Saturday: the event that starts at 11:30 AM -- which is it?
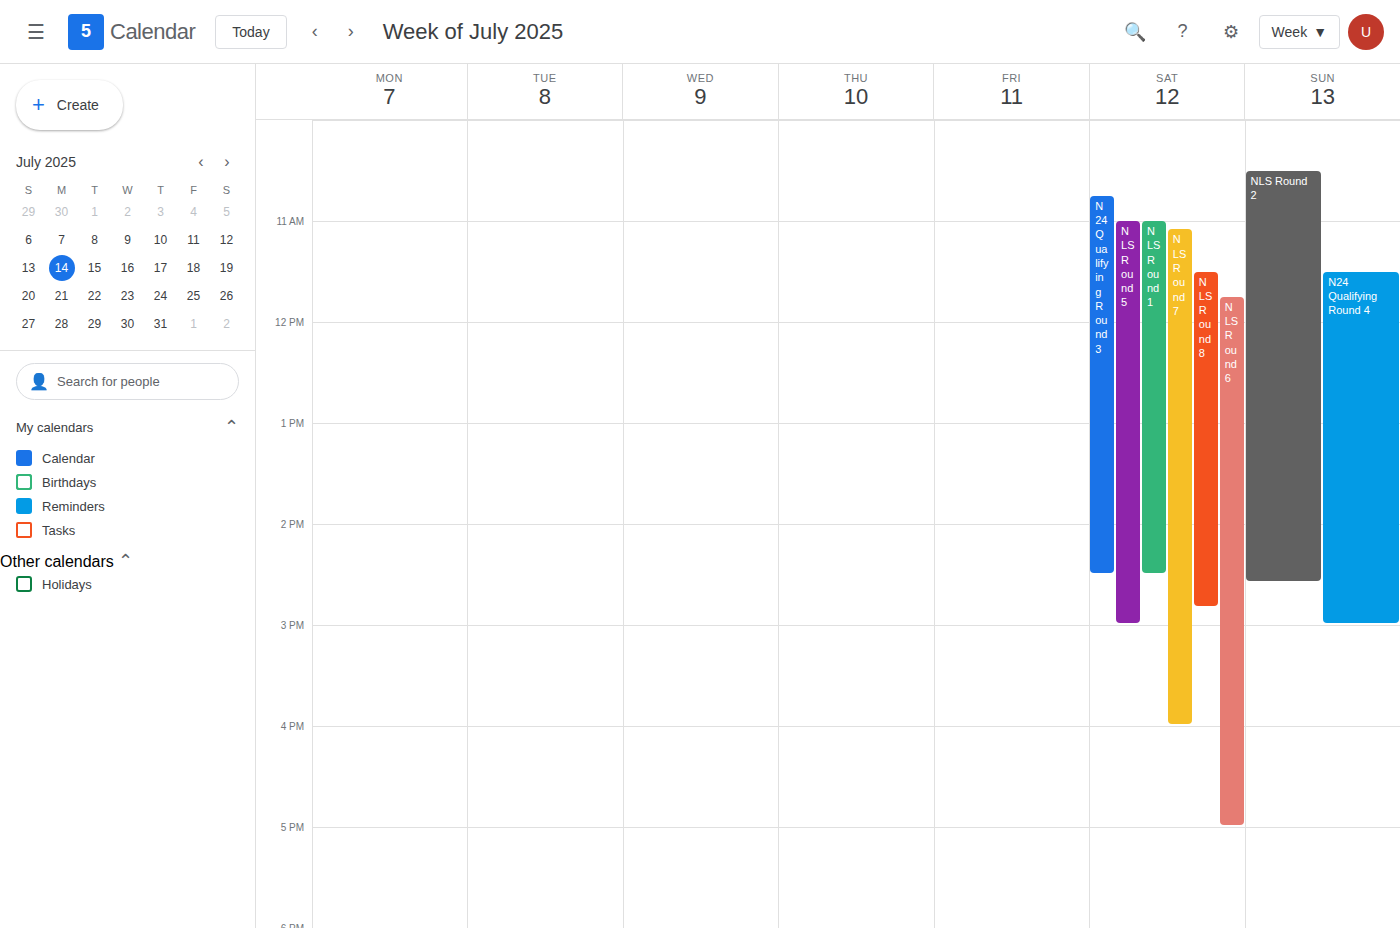
"NLS Round 8"